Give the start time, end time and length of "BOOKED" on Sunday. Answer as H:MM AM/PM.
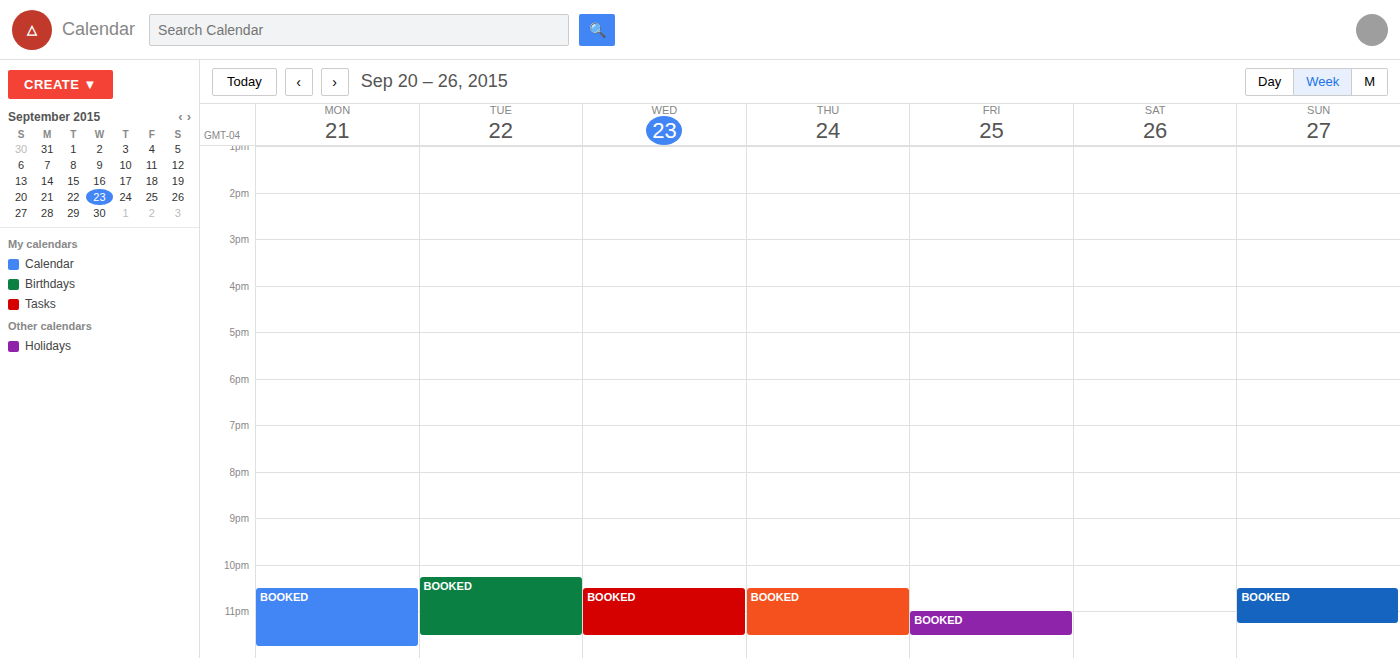
10:30 PM to 11:15 PM, 45 minutes